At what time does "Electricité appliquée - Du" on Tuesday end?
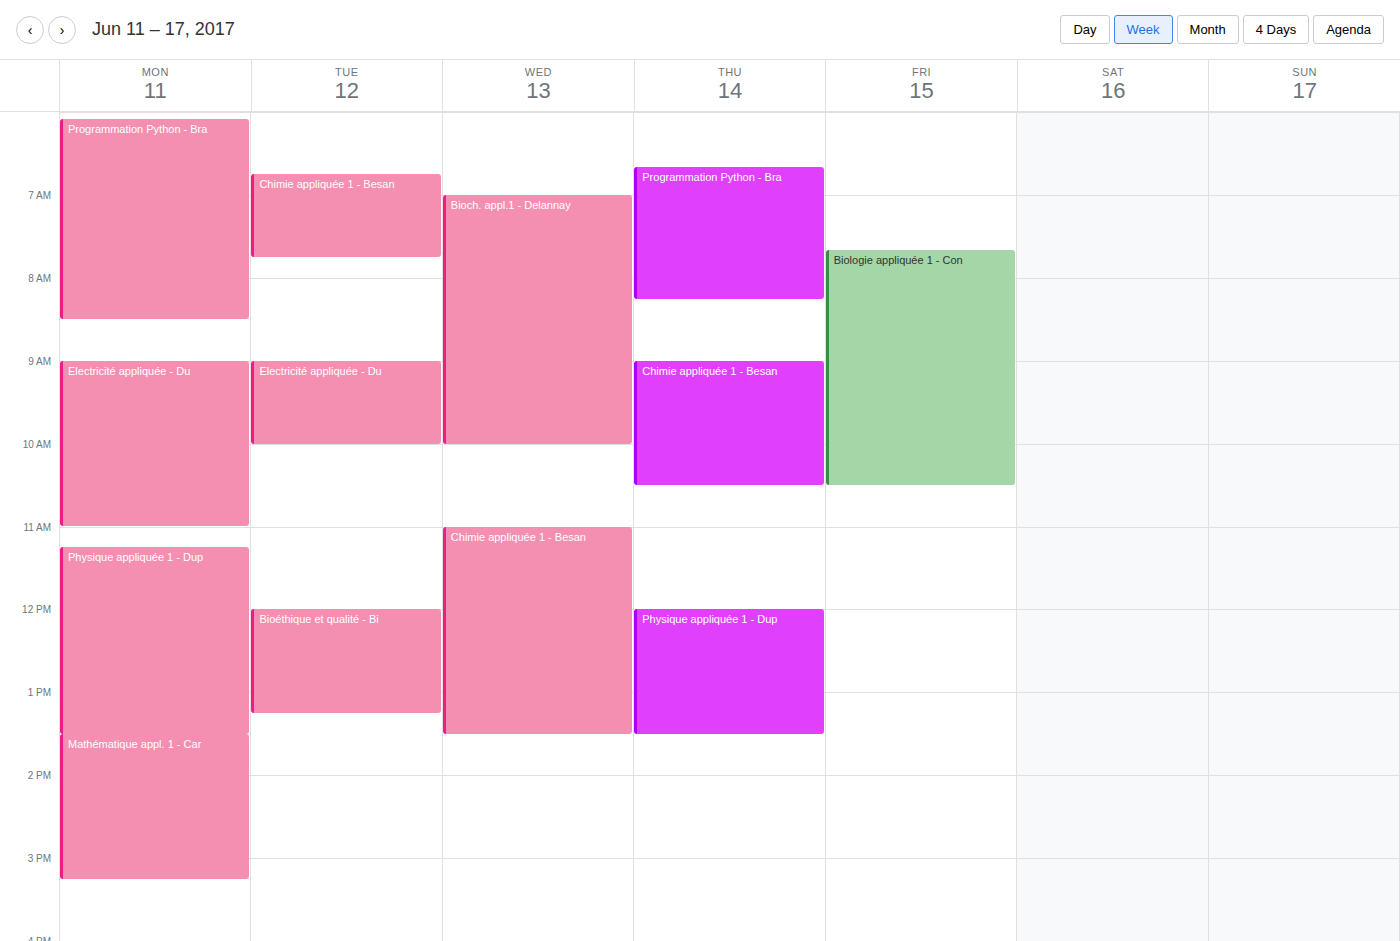
10:00 AM